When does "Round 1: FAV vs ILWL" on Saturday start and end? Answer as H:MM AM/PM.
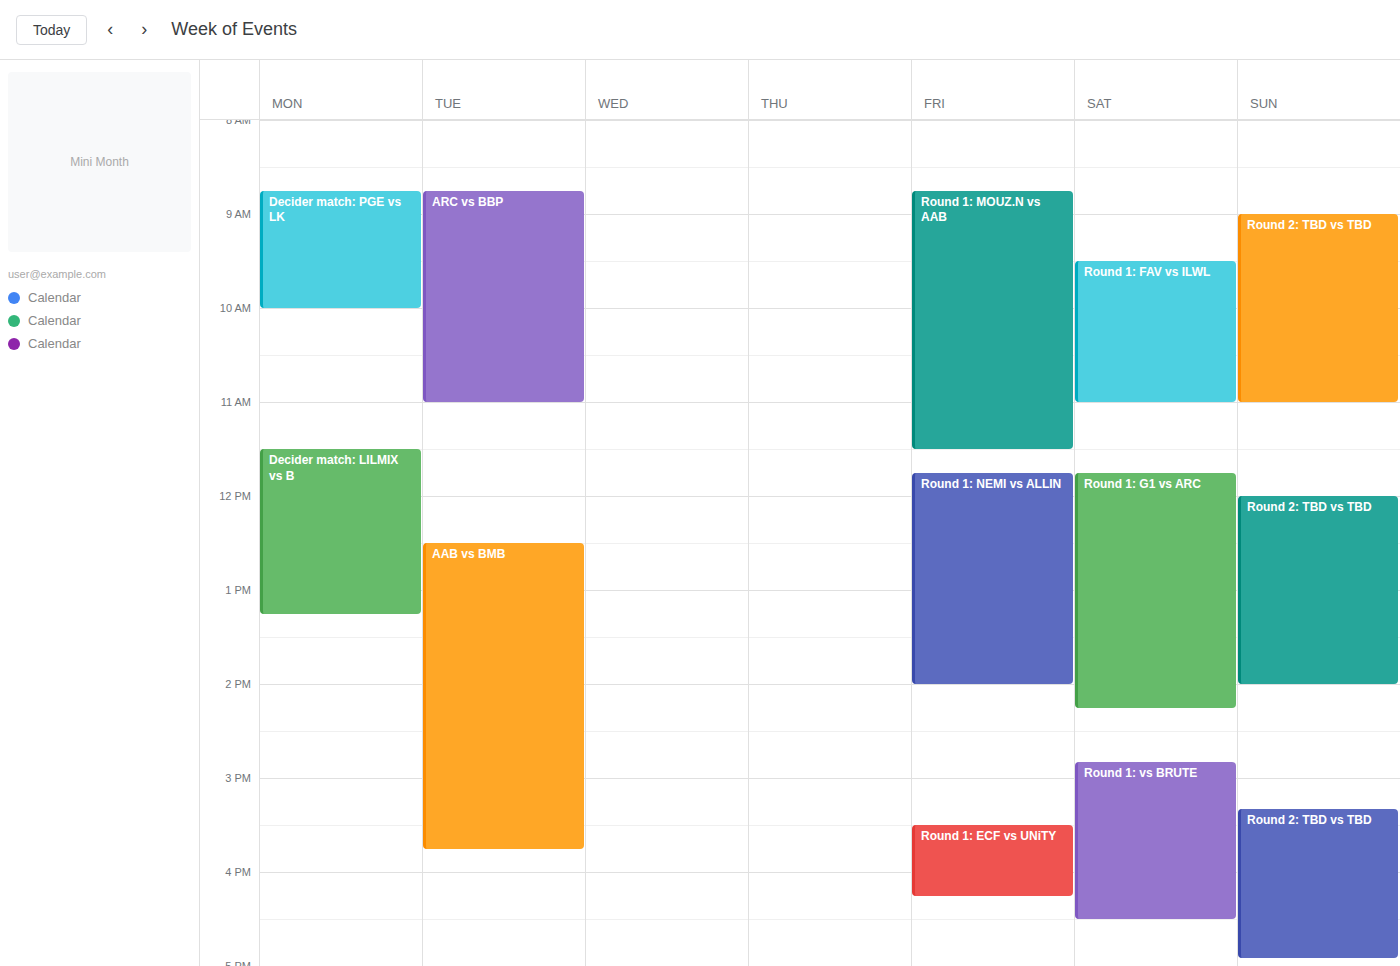
9:30 AM to 11:00 AM